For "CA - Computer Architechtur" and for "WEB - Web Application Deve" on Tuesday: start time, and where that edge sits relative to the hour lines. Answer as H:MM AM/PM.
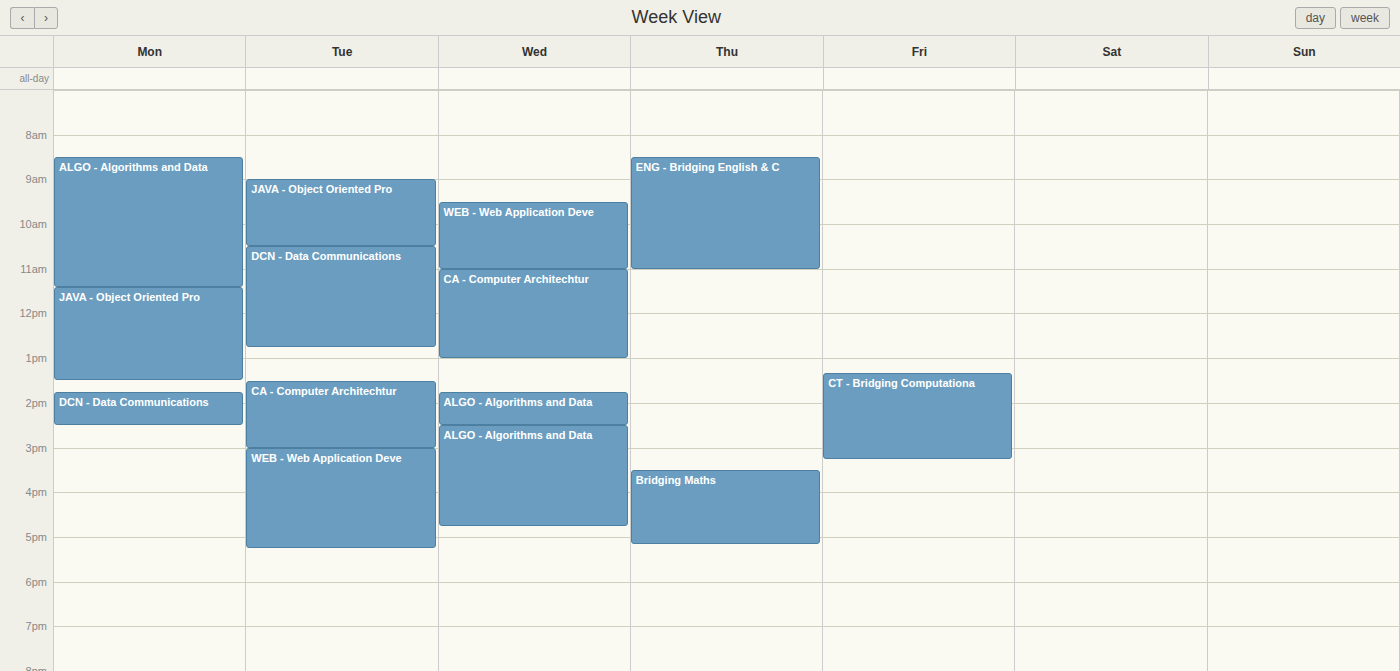
"CA - Computer Architechtur": 1:30 PM, halfway between the 1 PM and 2 PM lines. "WEB - Web Application Deve": 3:00 PM, exactly on the 3 PM line.